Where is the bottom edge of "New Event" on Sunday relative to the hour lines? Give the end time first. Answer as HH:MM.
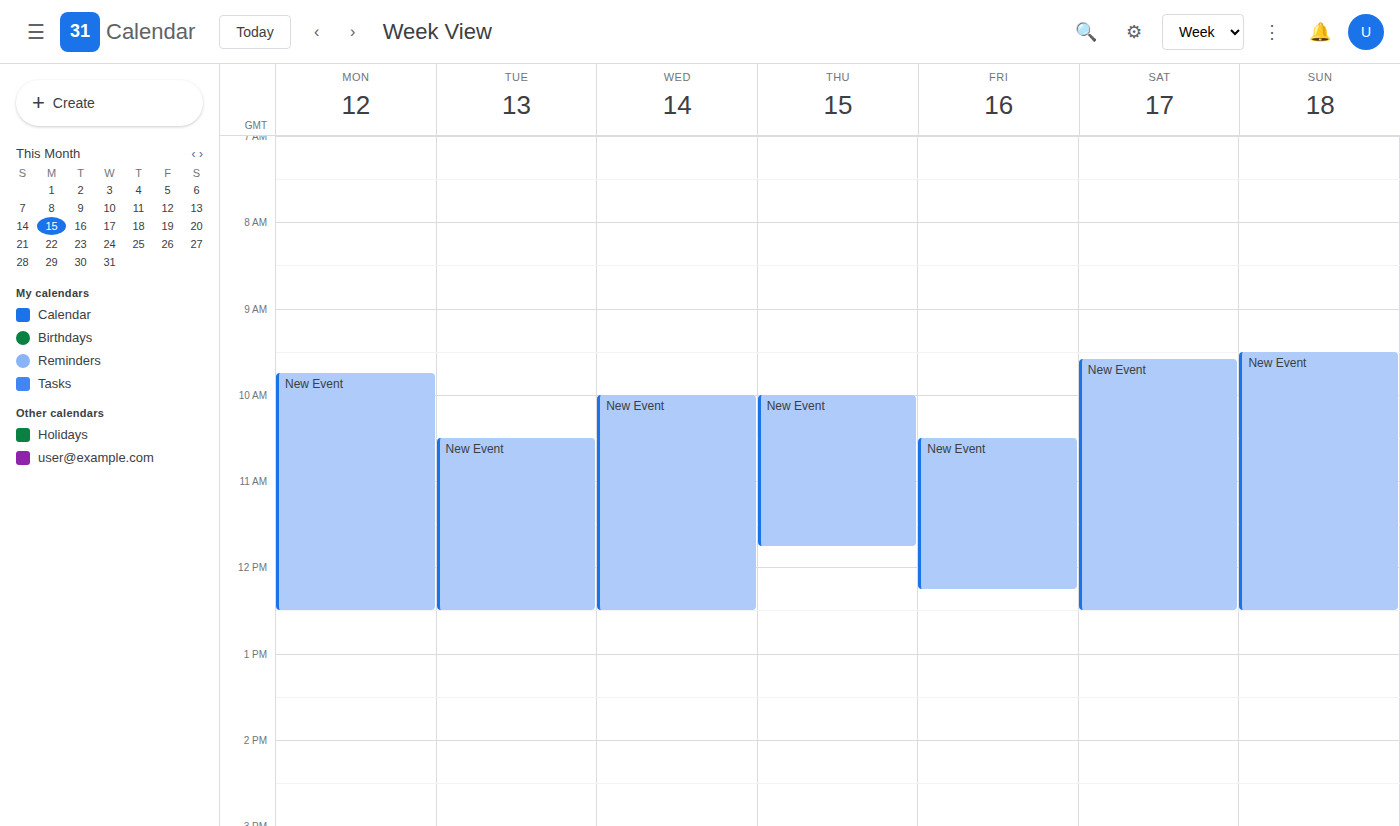
12:30 -- halfway between the 12:00 and 13:00 lines.